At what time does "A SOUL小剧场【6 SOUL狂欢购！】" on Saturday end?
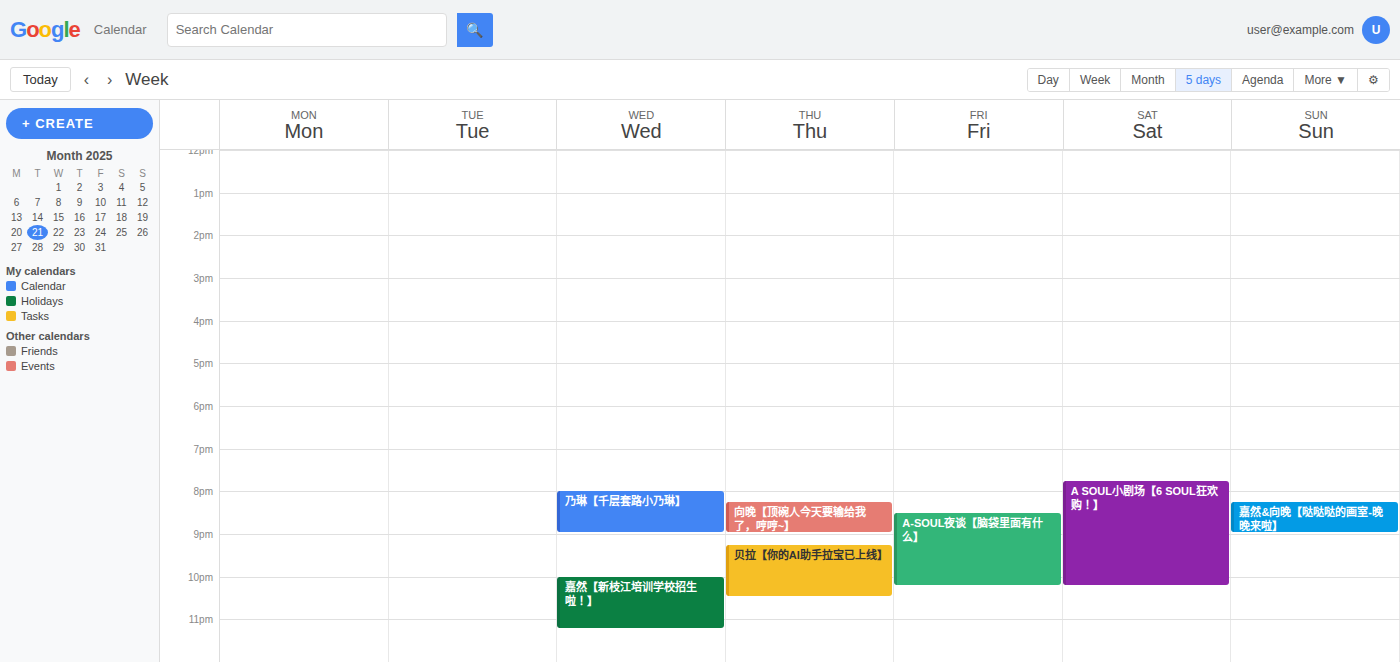
10:15 PM